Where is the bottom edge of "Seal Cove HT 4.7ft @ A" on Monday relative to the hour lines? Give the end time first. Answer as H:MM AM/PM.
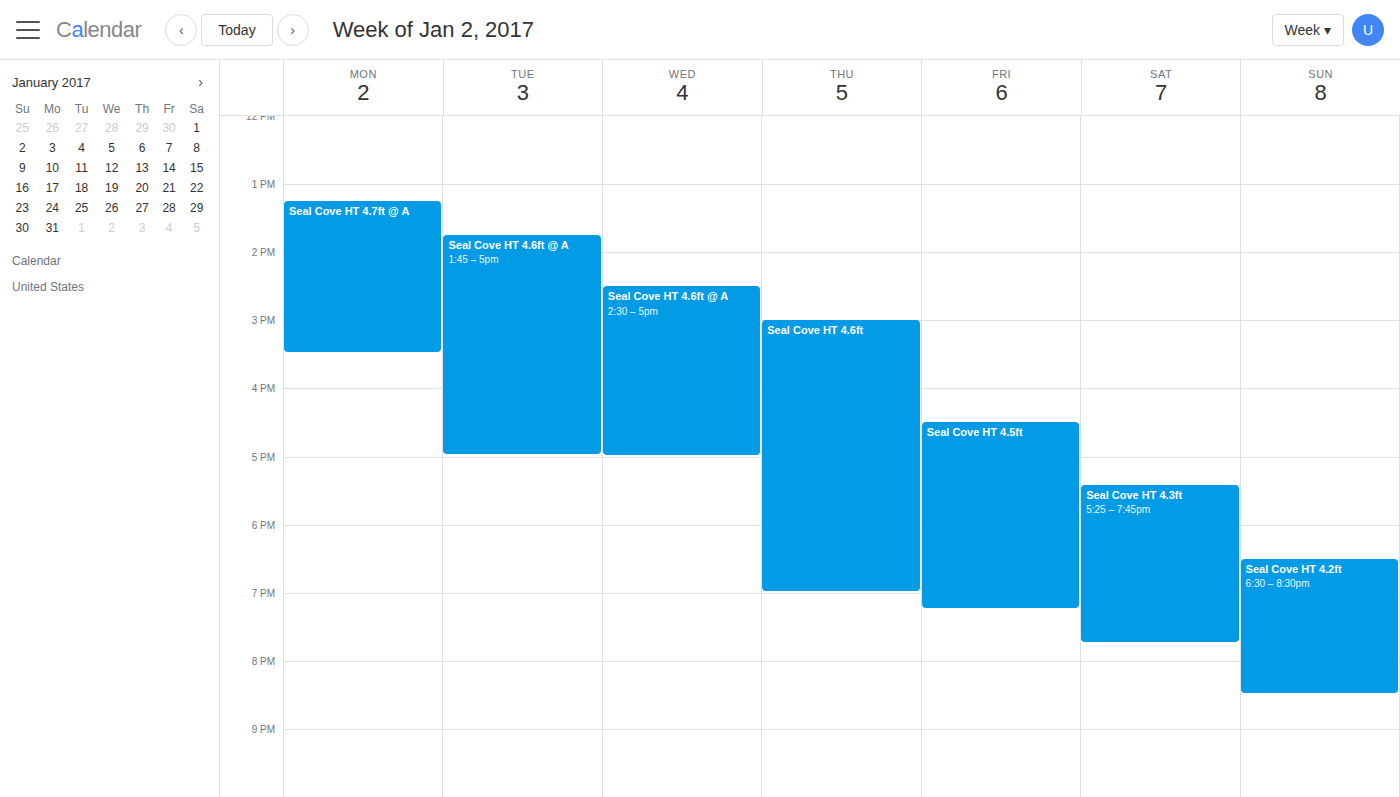
3:30 PM -- halfway between the 3 PM and 4 PM lines.